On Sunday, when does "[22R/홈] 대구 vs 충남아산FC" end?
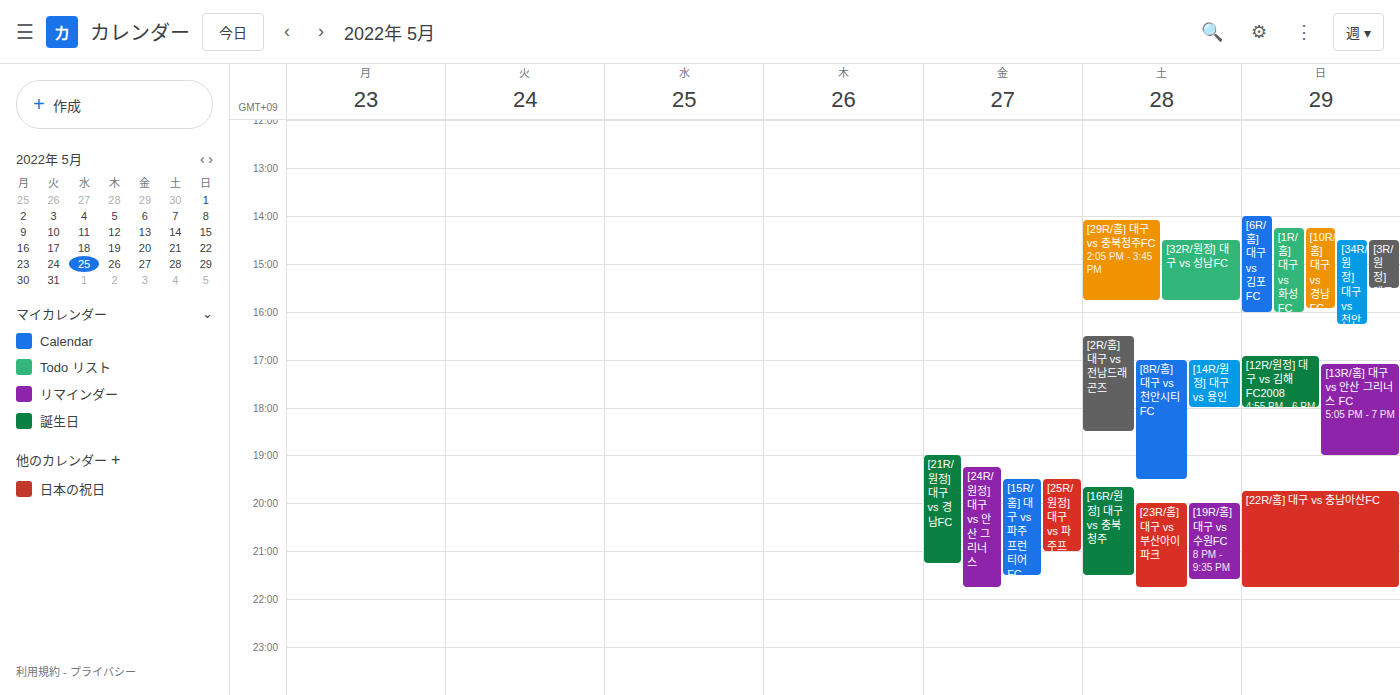
9:45 PM